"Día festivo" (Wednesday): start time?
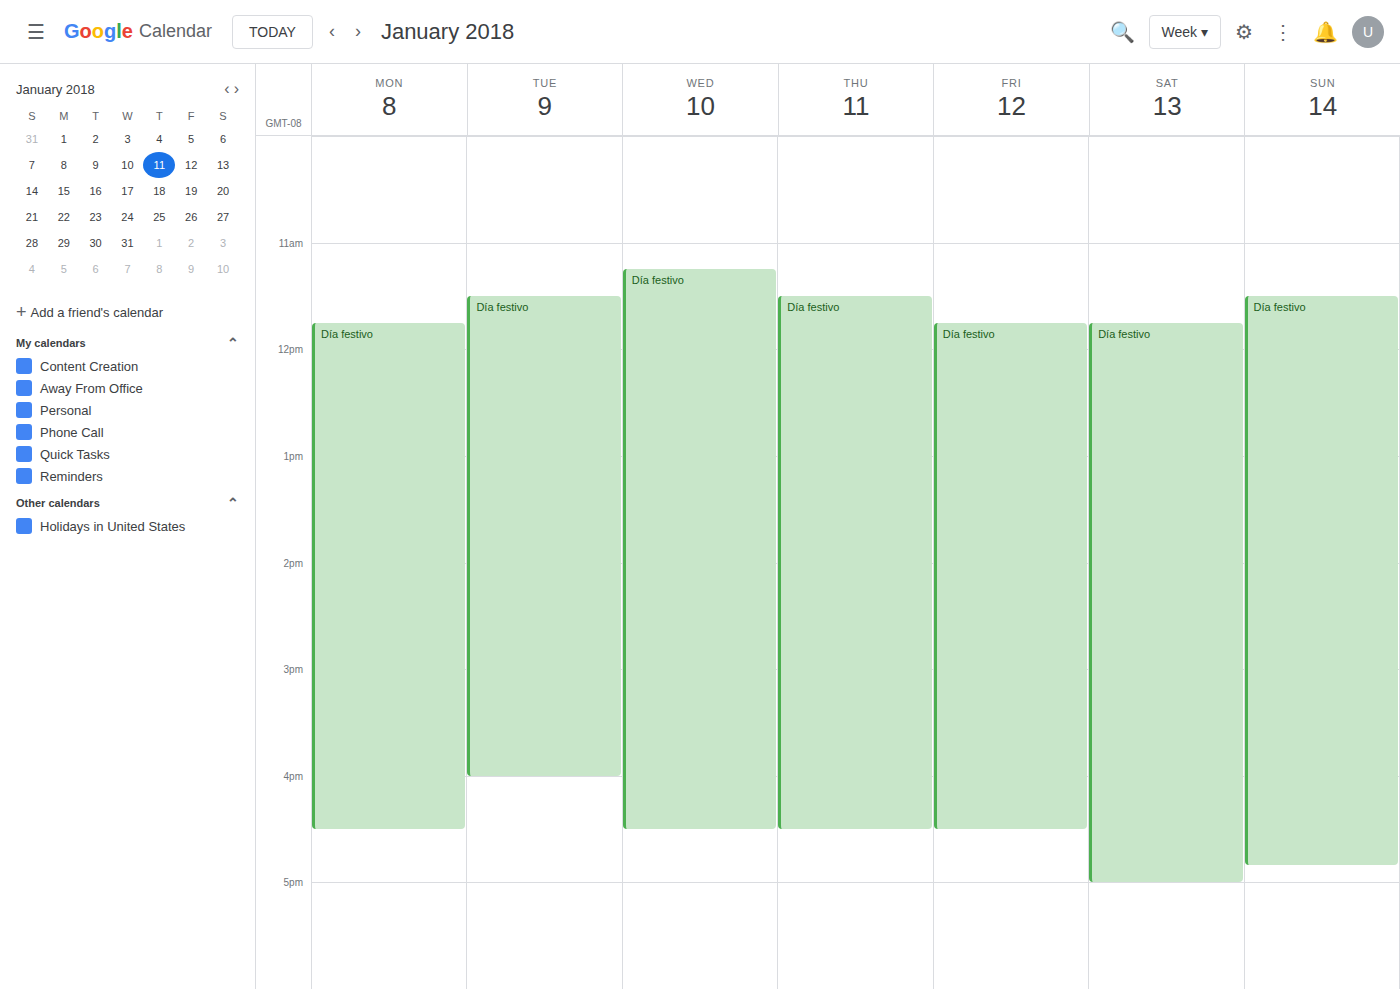
11:15 AM